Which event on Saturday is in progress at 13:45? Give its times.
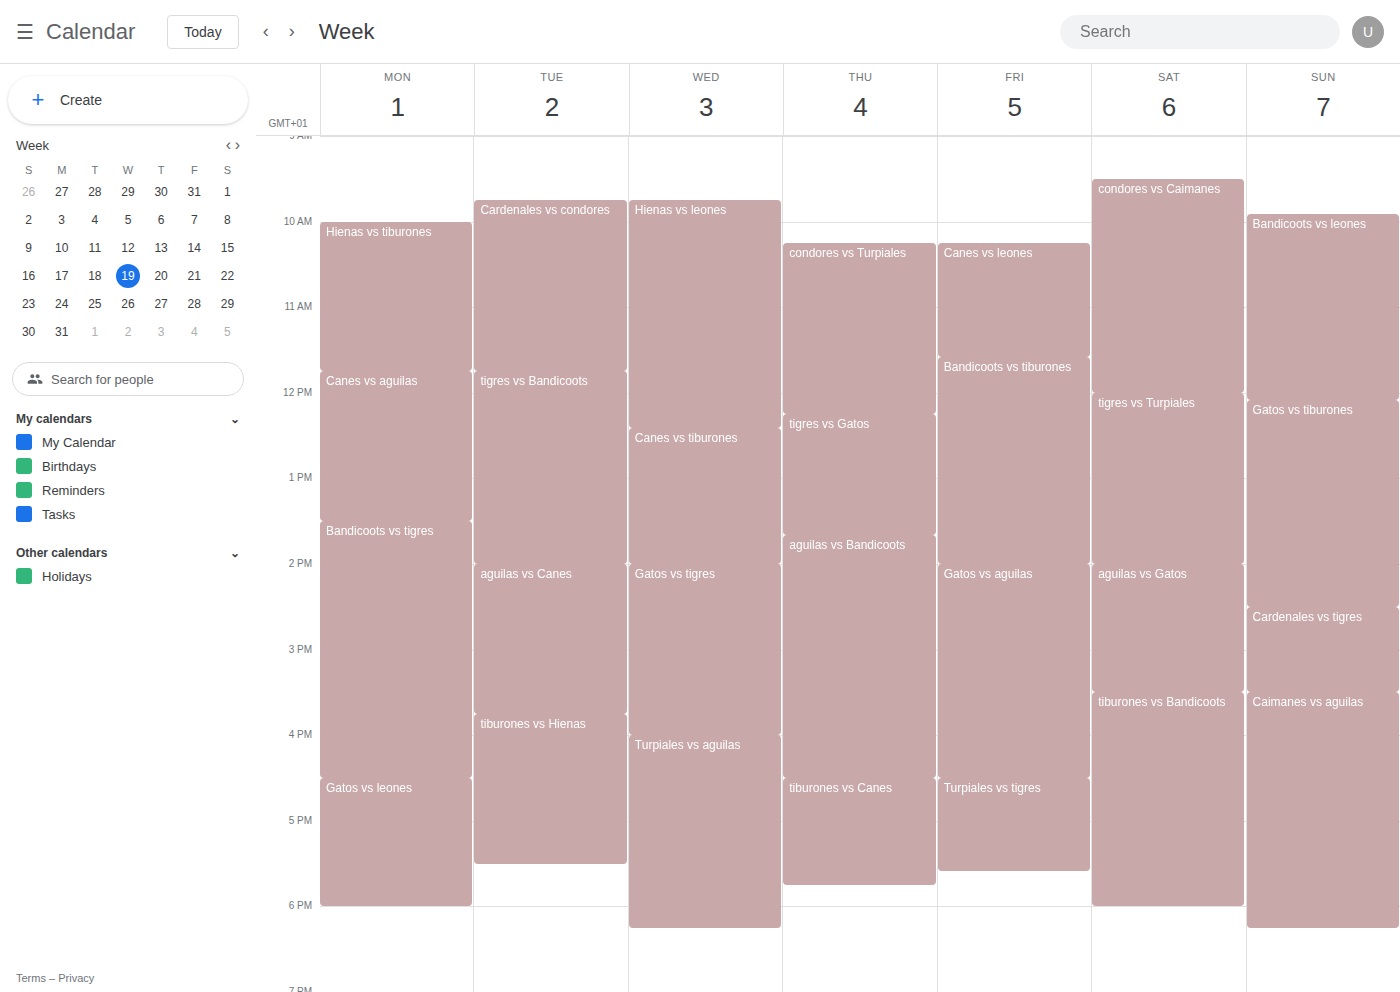
"tigres vs Turpiales", 12:00 to 14:00